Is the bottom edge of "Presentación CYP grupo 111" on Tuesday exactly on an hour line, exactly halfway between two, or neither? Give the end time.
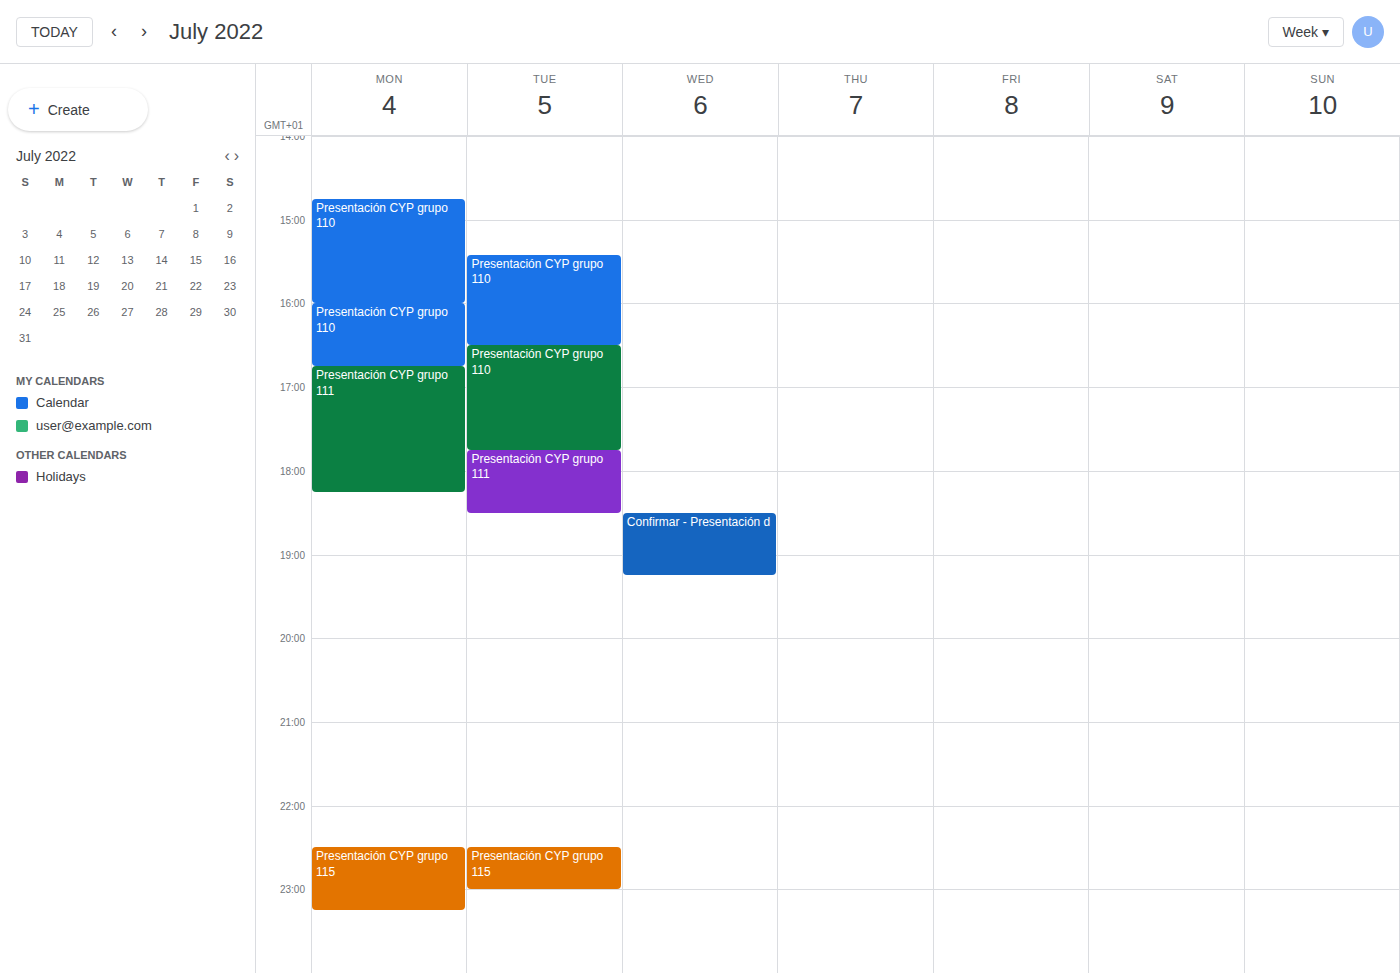
6:30 PM -- halfway between the 6 PM and 7 PM lines.